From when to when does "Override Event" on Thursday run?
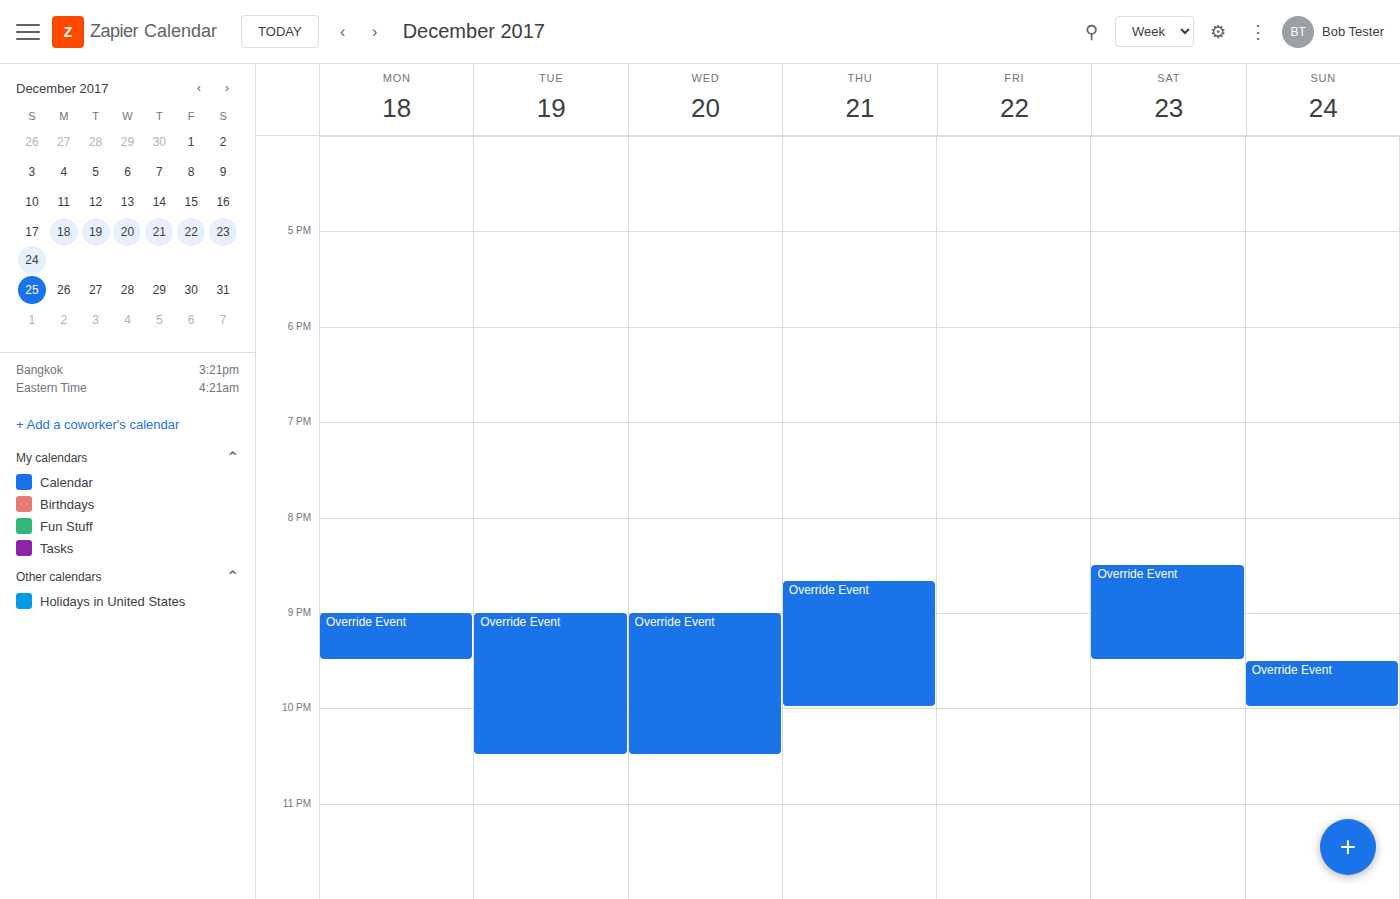
8:40 PM to 10:00 PM